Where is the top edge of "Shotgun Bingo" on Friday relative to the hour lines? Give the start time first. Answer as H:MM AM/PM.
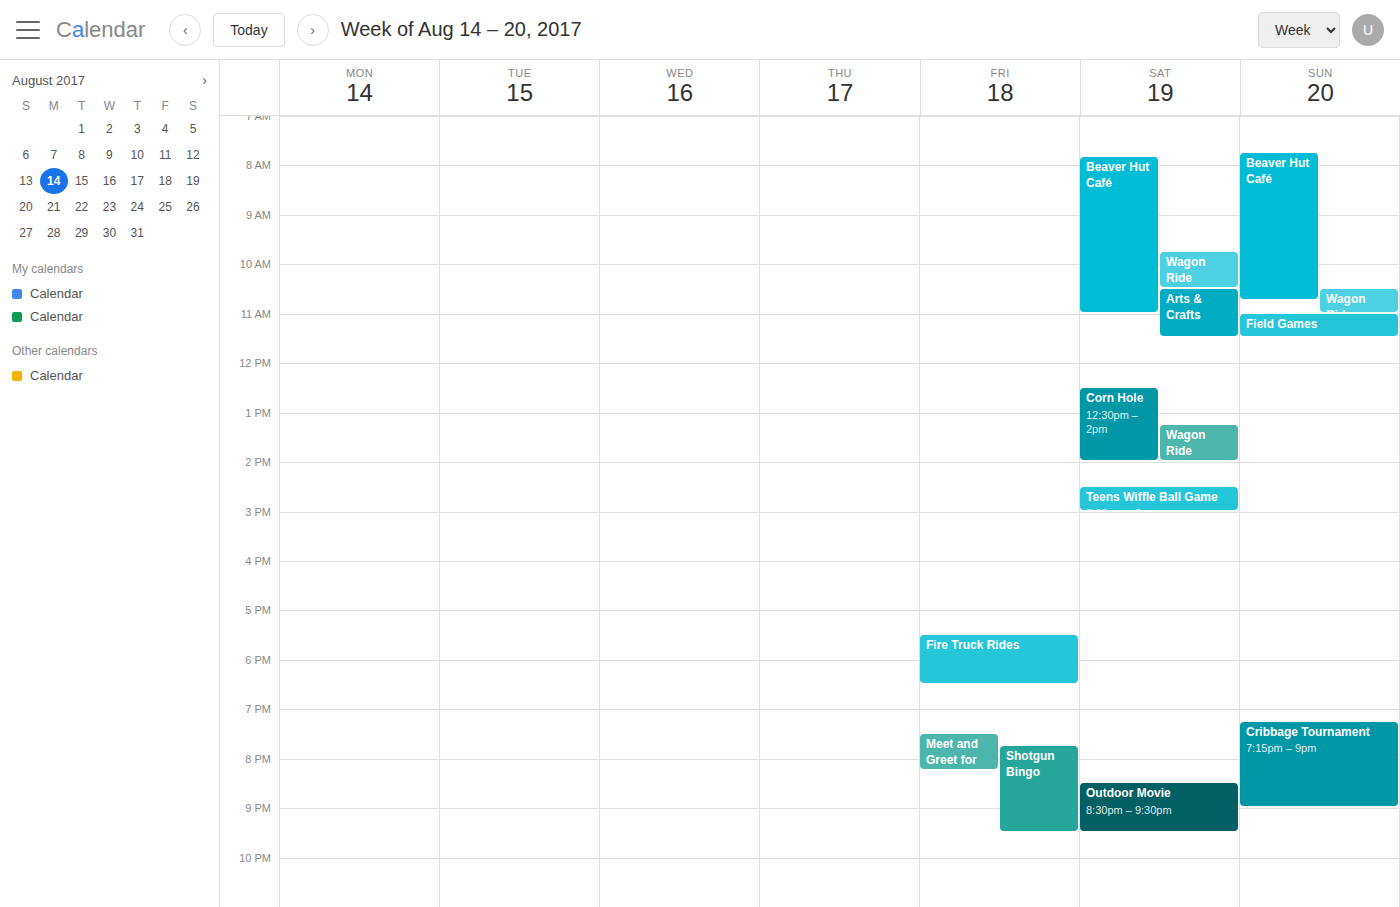
7:45 PM -- neither: three quarters of the way from the 7 PM line to the 8 PM line.